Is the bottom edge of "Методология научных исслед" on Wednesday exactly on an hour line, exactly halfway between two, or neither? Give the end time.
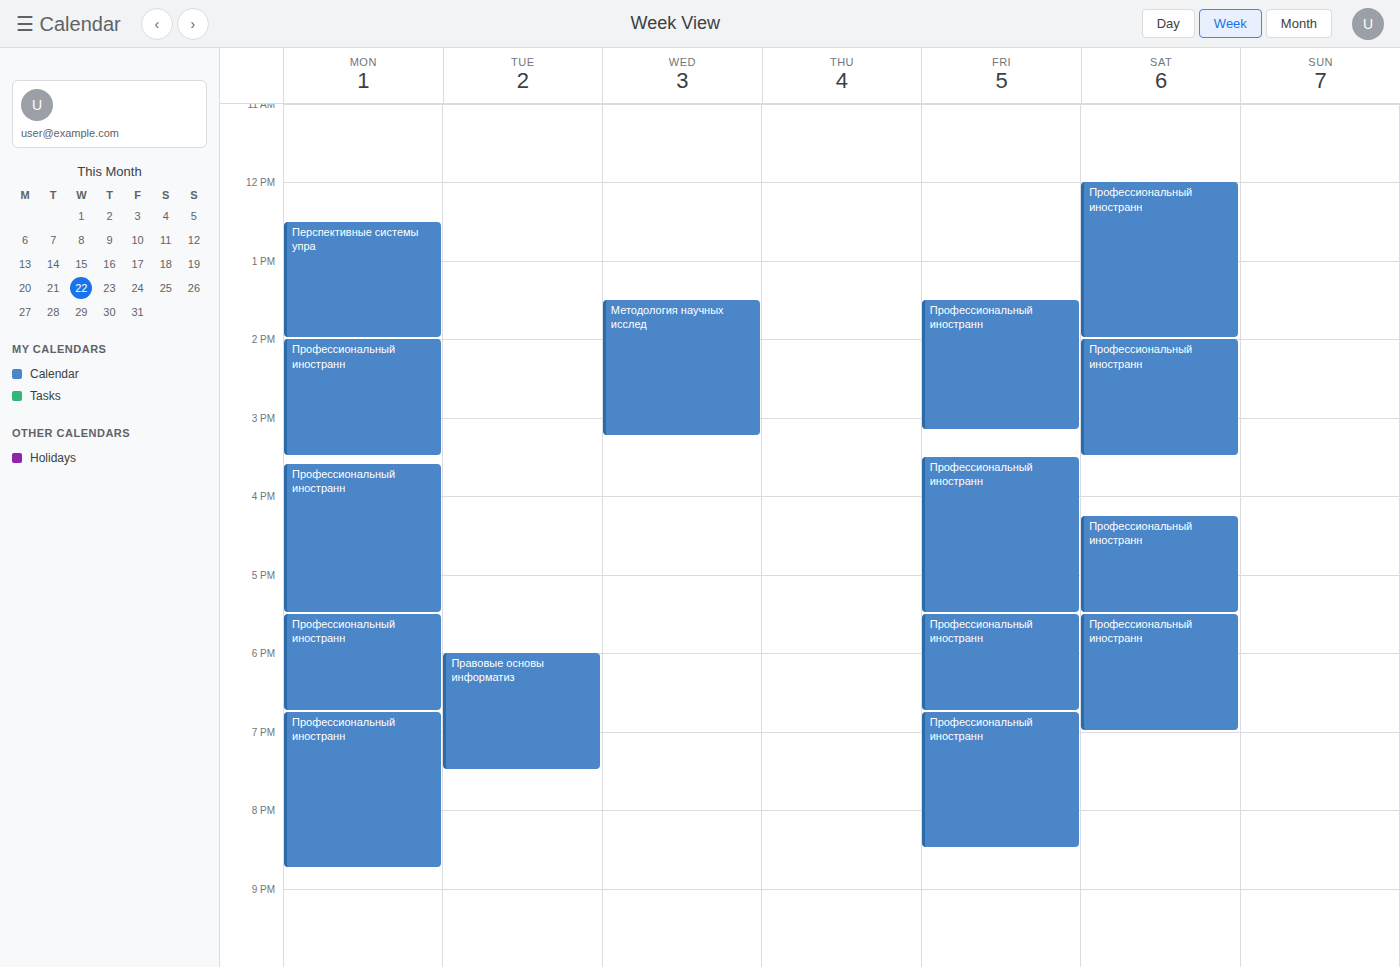
3:15 PM -- neither: a quarter of the way from the 3 PM line to the 4 PM line.